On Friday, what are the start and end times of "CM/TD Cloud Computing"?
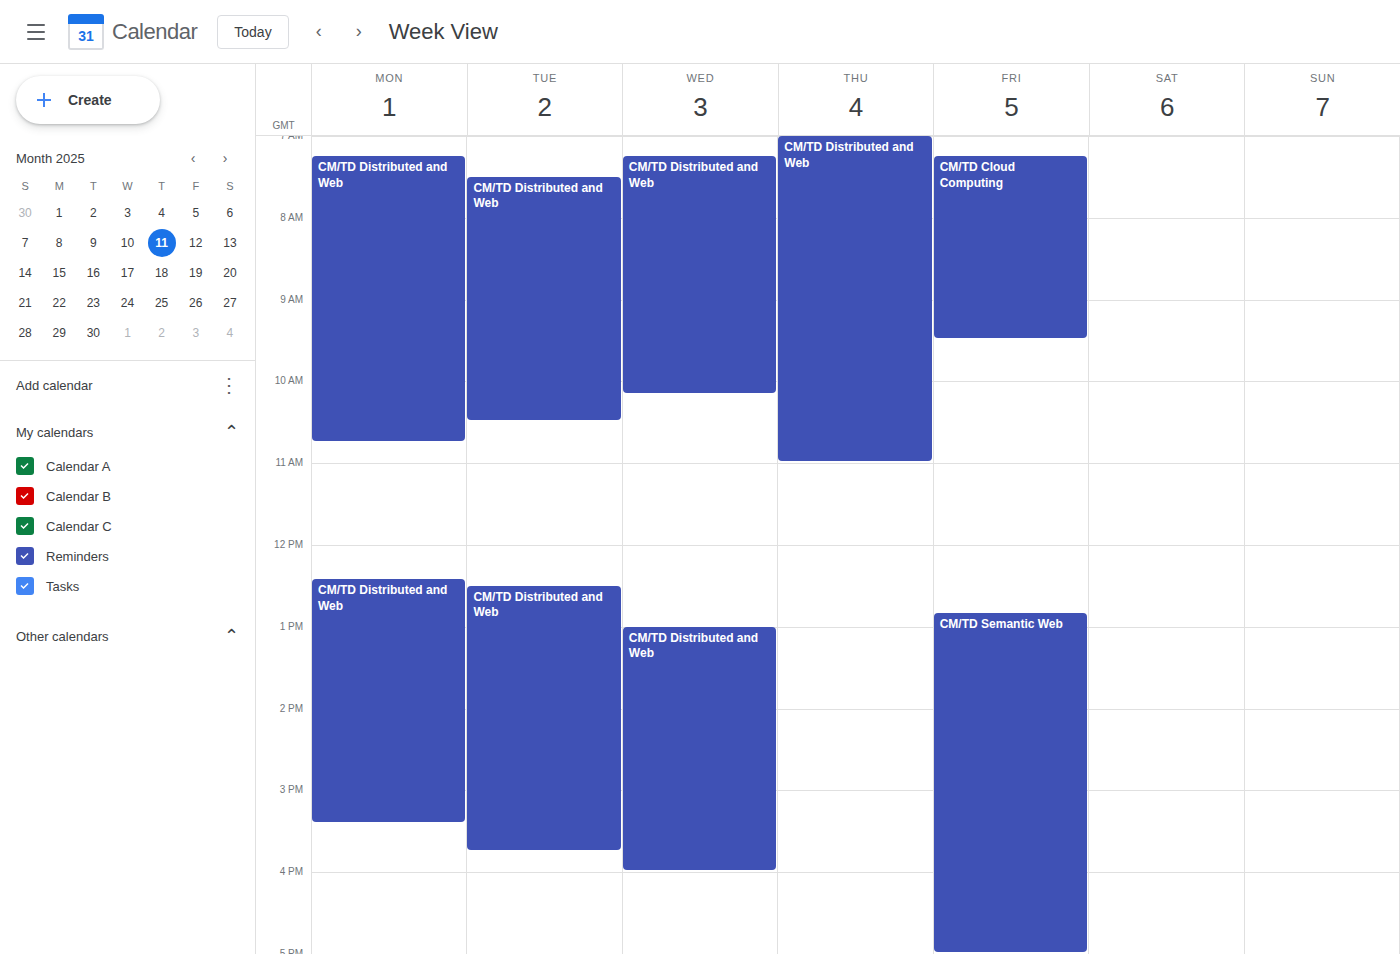
7:15 AM to 9:30 AM